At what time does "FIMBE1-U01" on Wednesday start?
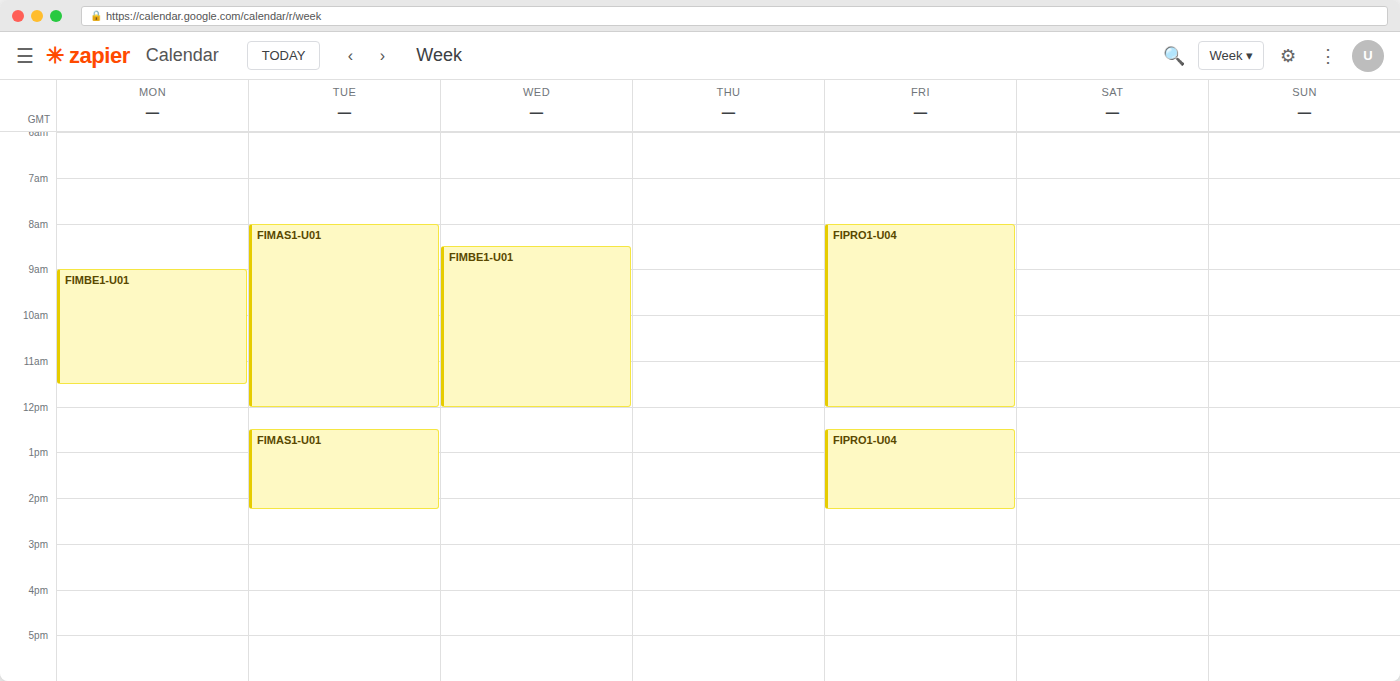
8:30 AM